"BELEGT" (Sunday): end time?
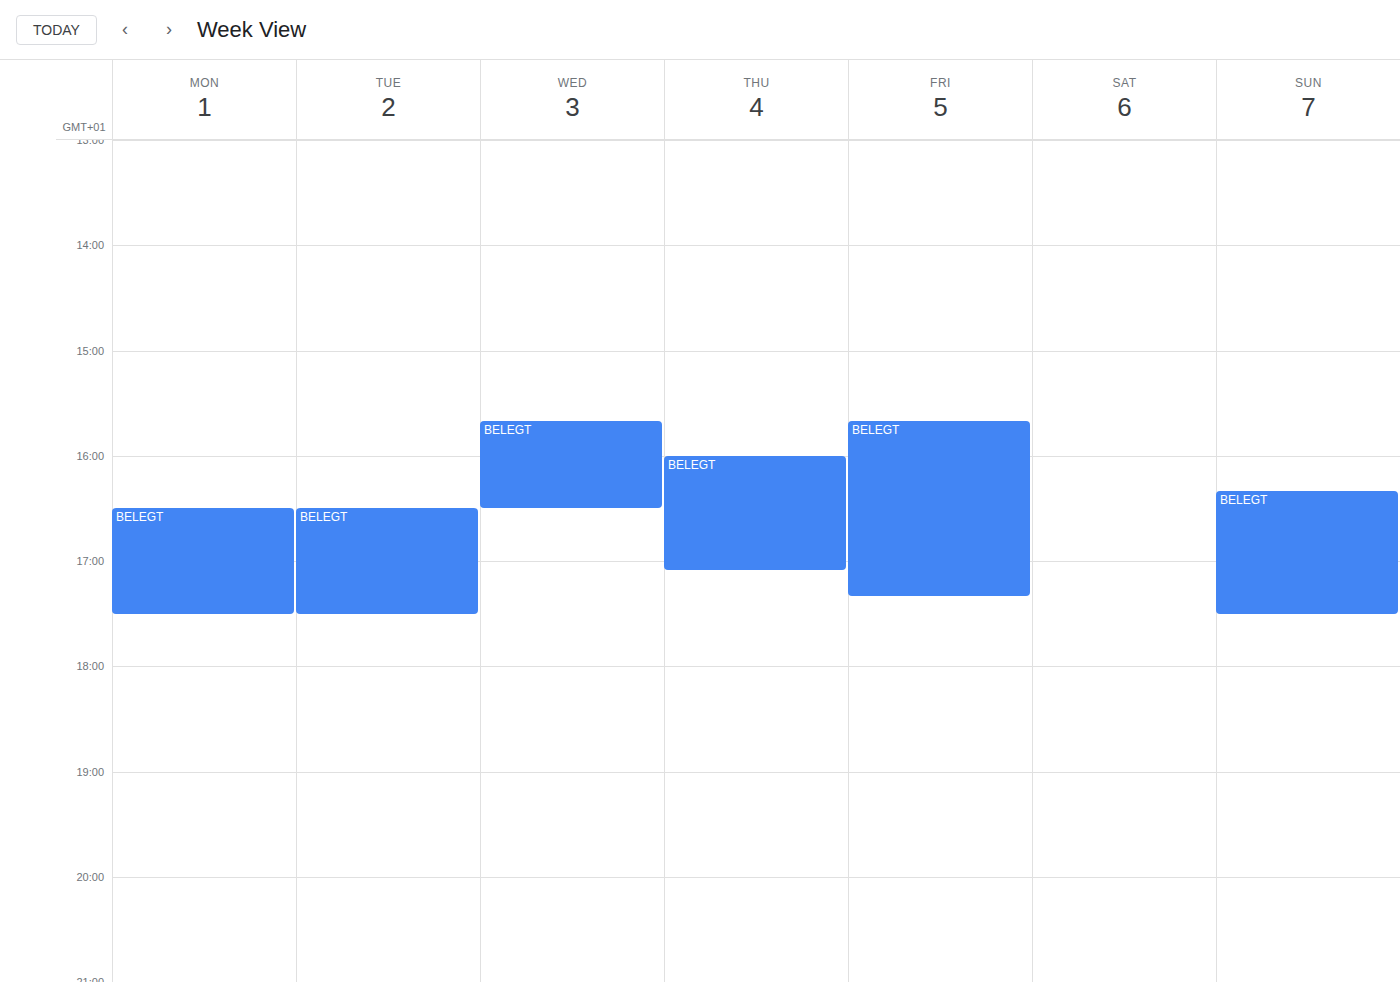
17:30